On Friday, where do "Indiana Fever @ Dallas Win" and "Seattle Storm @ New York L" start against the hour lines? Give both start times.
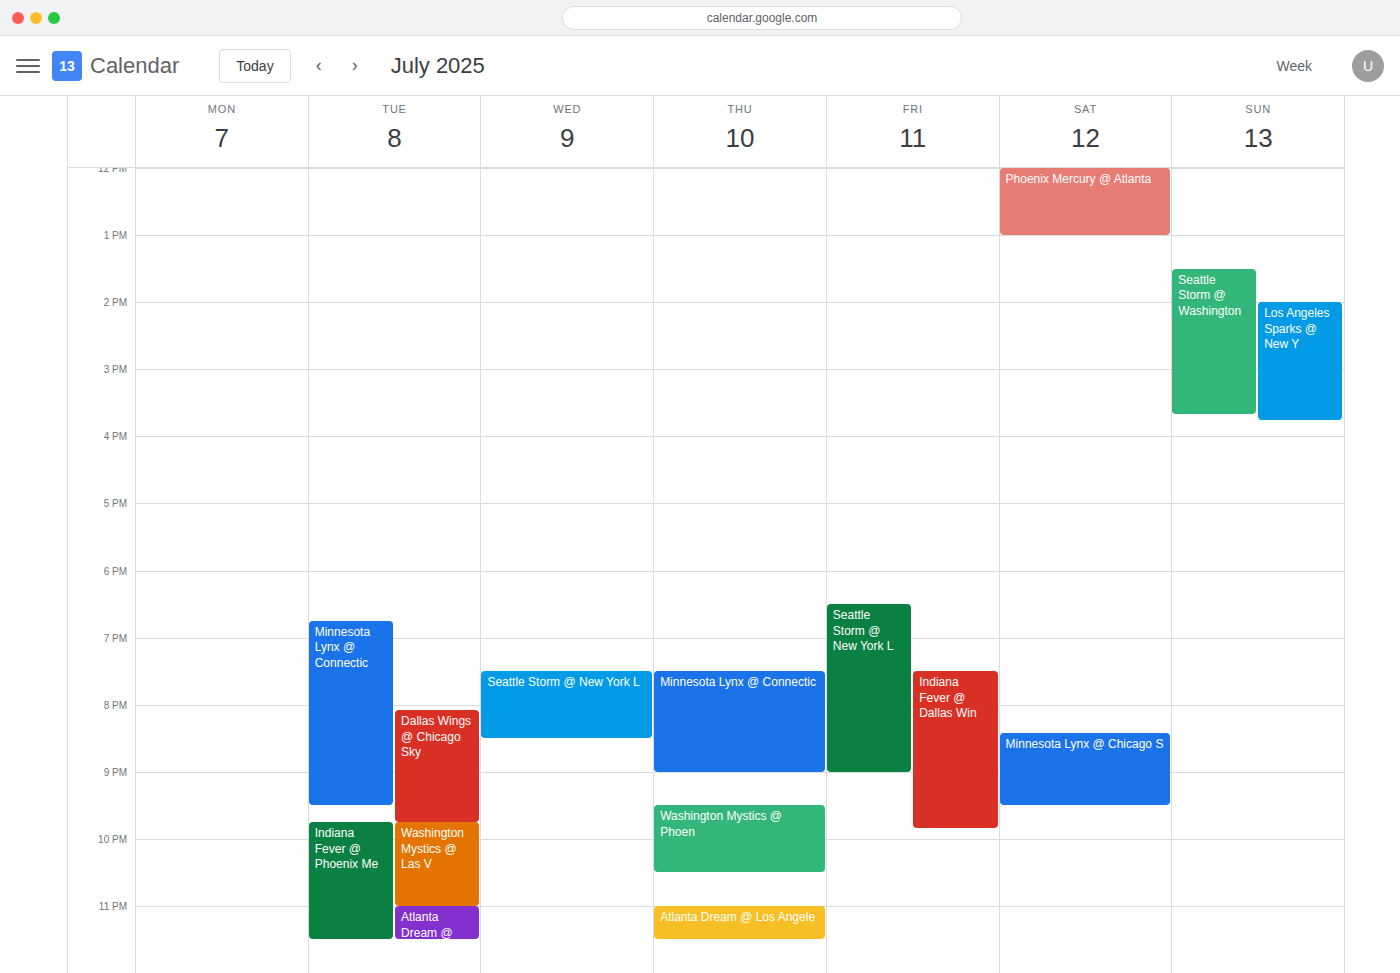
"Indiana Fever @ Dallas Win": 7:30 PM, halfway between the 7 PM and 8 PM lines. "Seattle Storm @ New York L": 6:30 PM, halfway between the 6 PM and 7 PM lines.